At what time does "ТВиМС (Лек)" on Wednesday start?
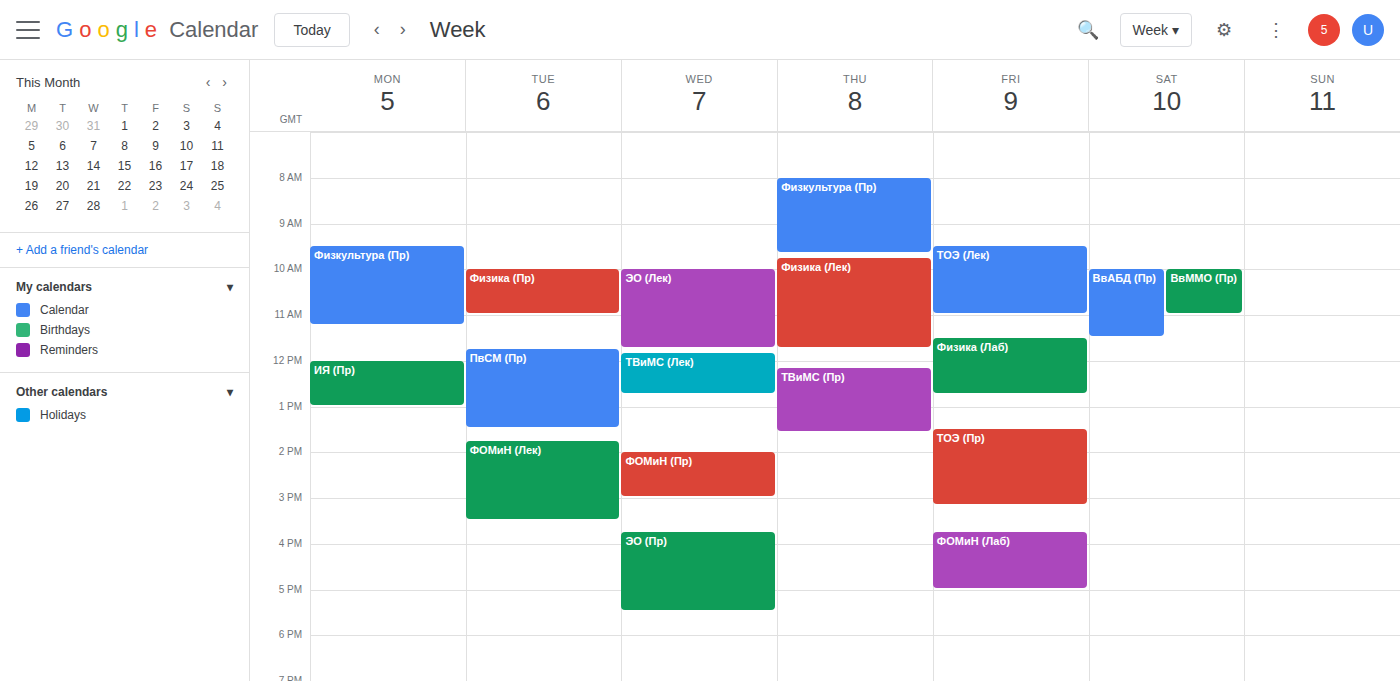
11:50 AM